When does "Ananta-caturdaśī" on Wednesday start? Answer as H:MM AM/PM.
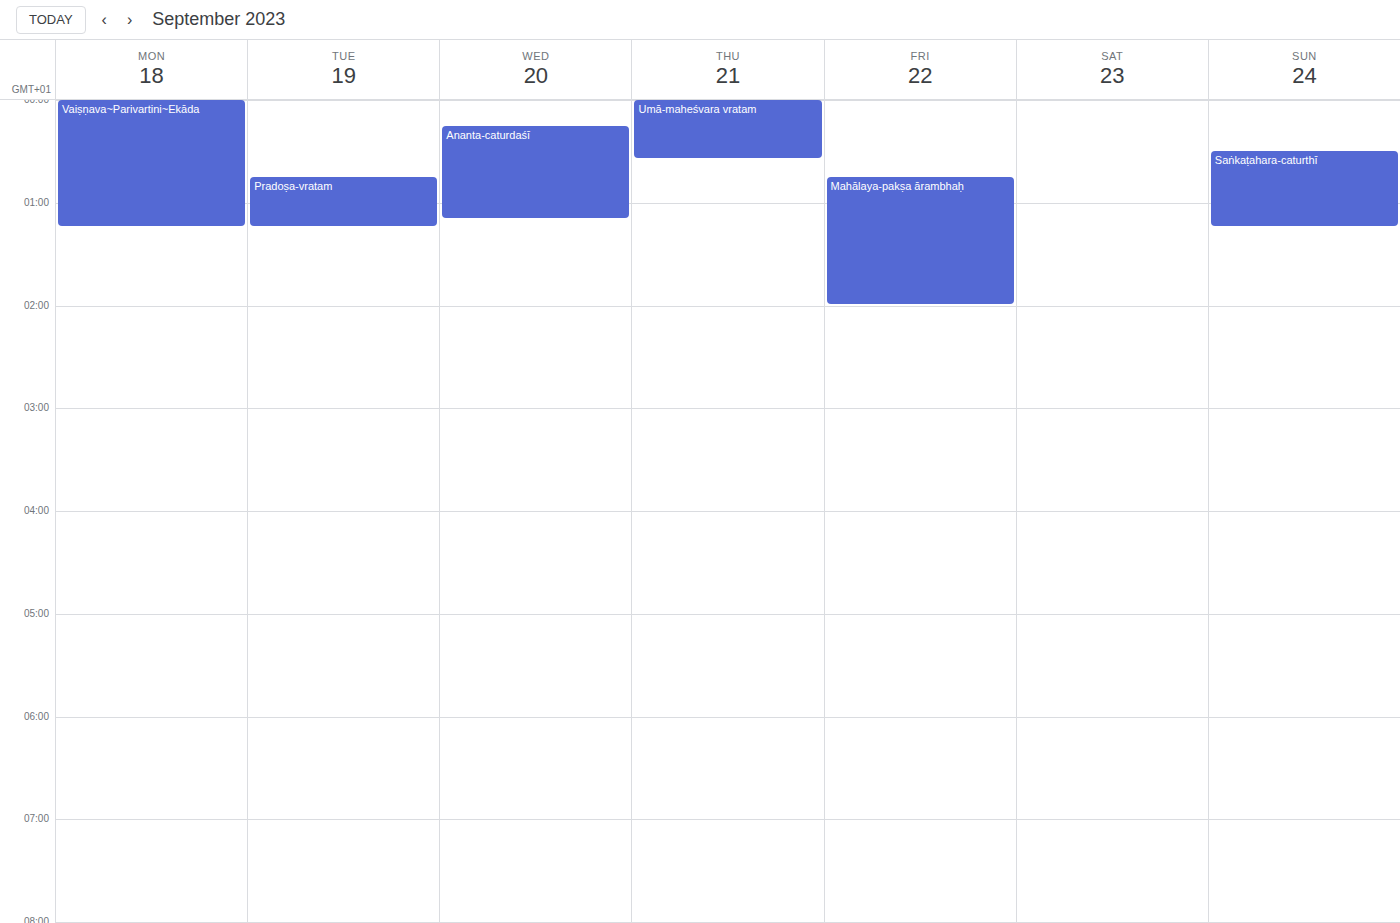
12:15 AM